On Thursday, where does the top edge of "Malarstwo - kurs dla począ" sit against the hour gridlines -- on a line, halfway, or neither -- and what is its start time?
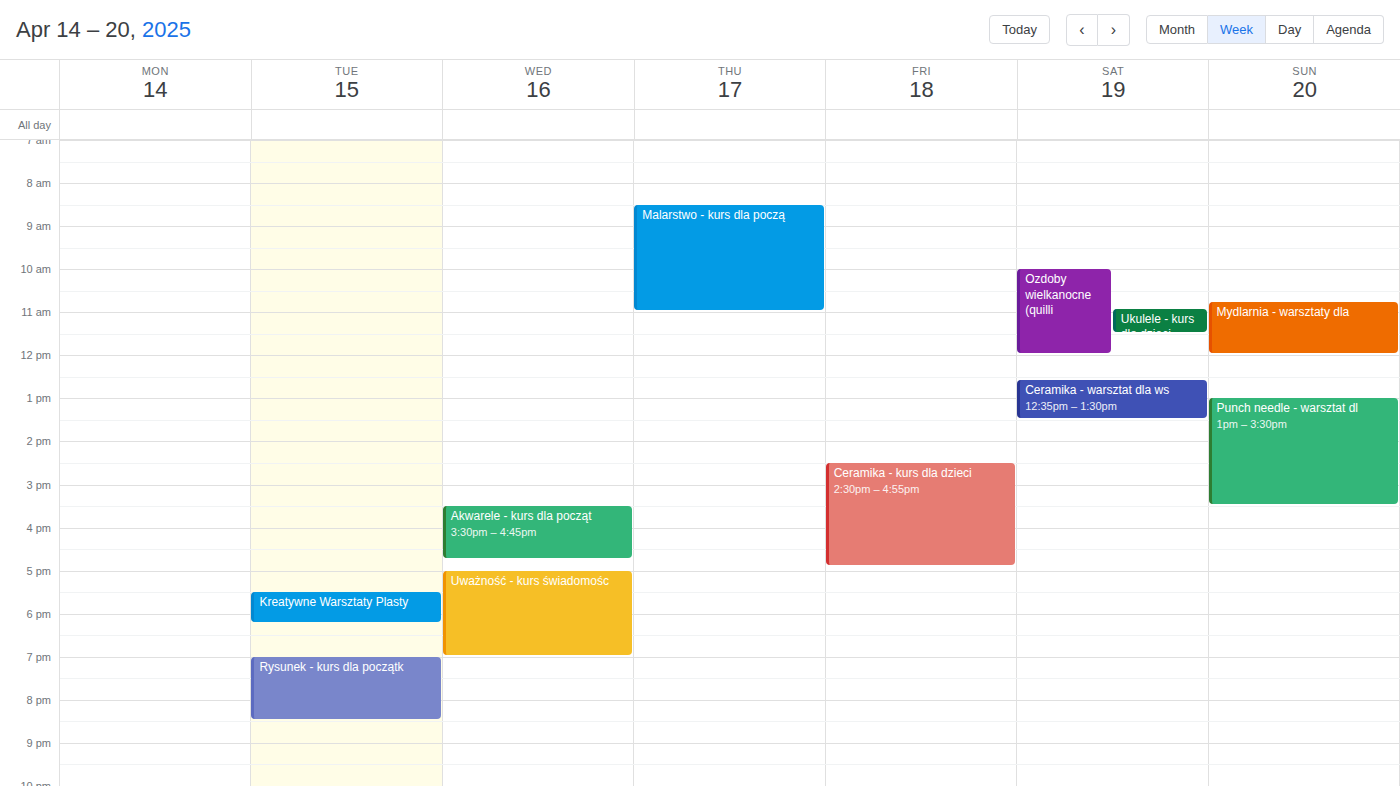
8:30 AM -- halfway between the 8 AM and 9 AM lines.